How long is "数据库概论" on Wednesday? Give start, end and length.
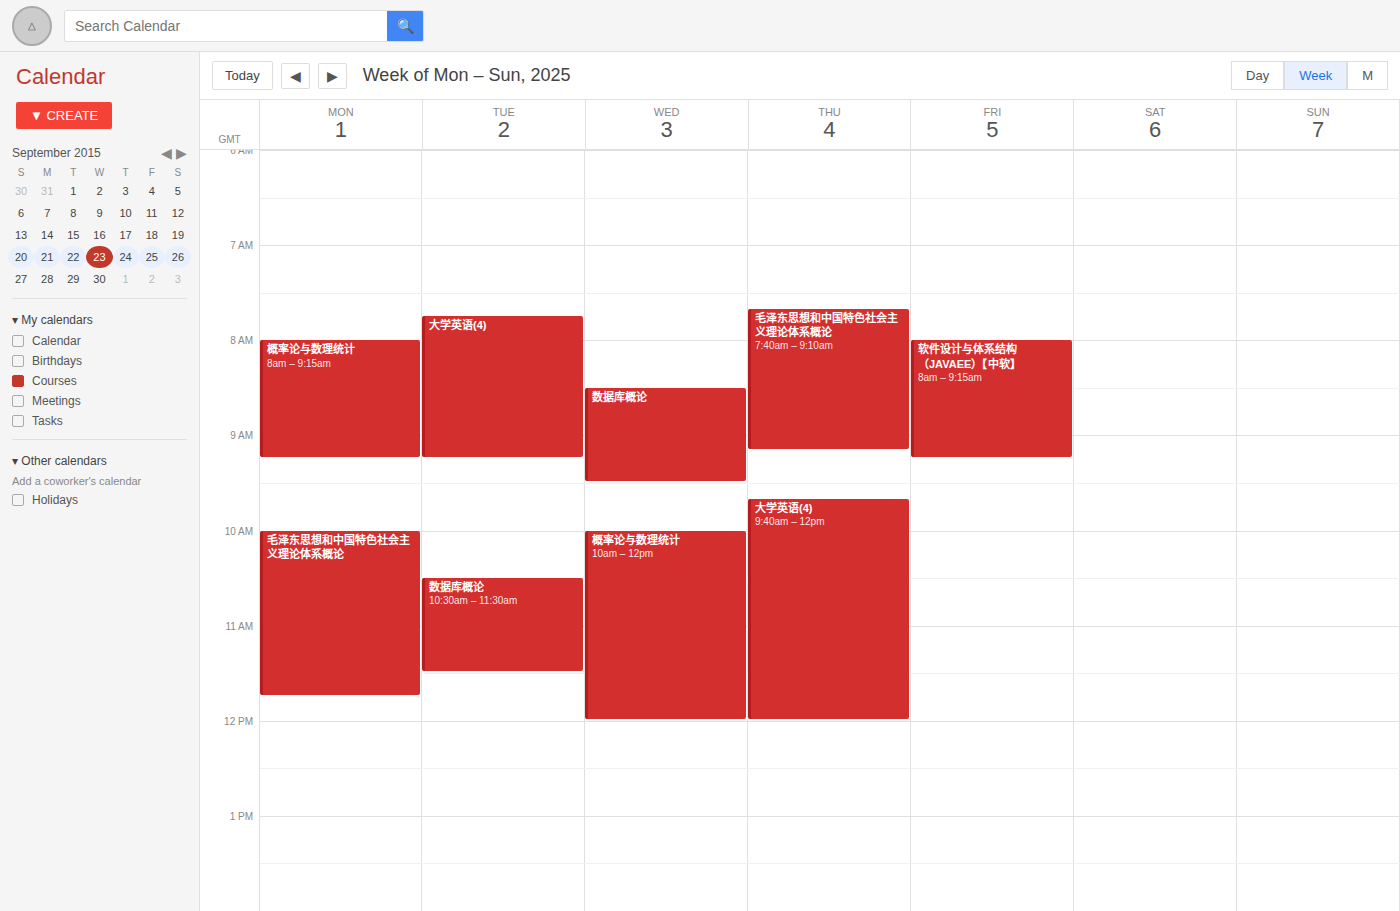
8:30 AM to 9:30 AM, 1 hour